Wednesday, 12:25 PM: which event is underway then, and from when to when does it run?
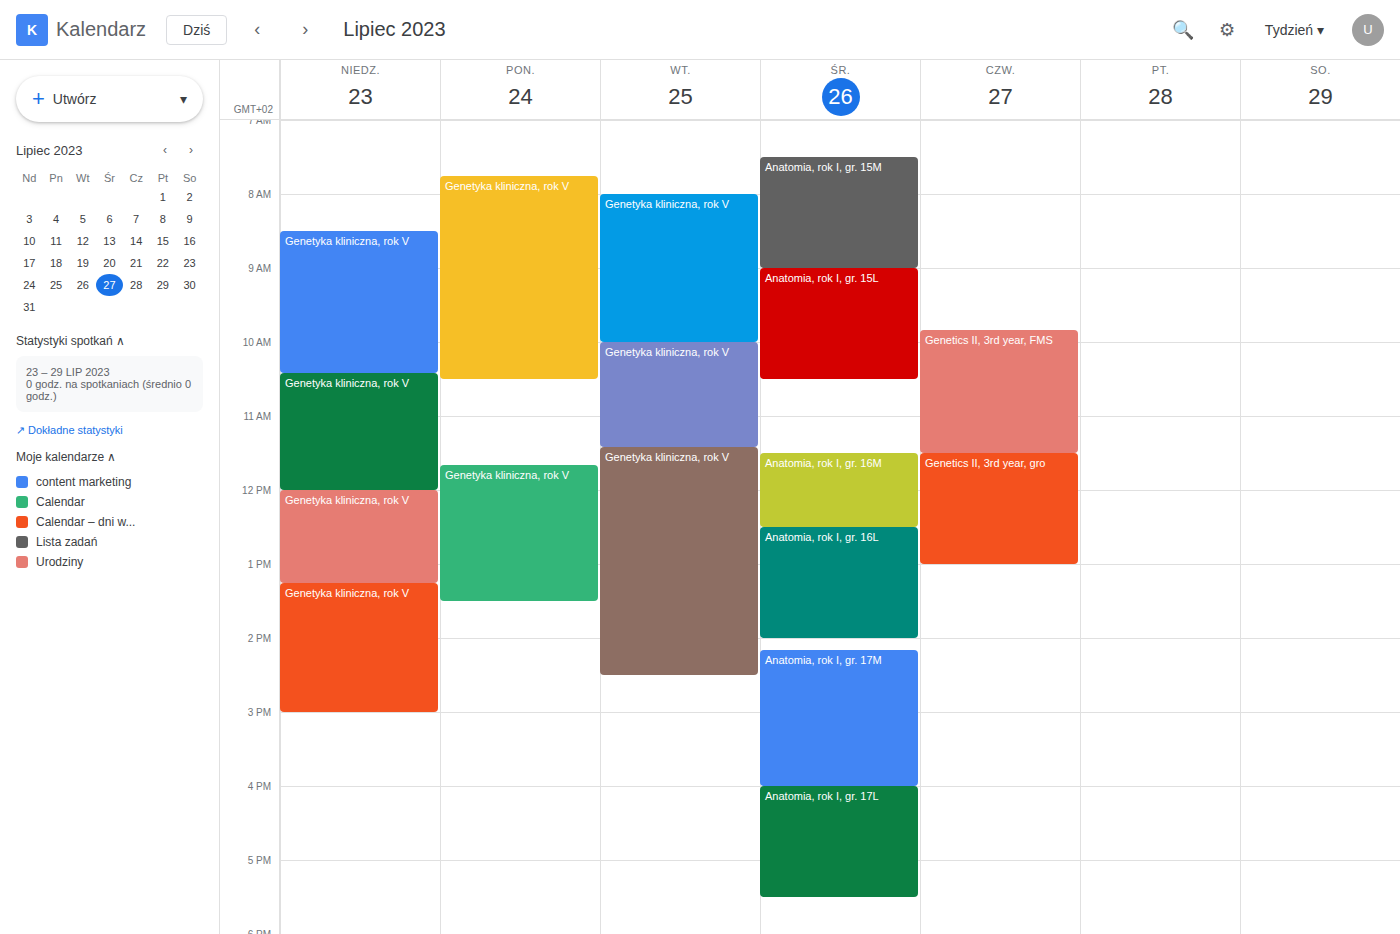
"Anatomia, rok I, gr. 16M", 11:30 AM to 12:30 PM